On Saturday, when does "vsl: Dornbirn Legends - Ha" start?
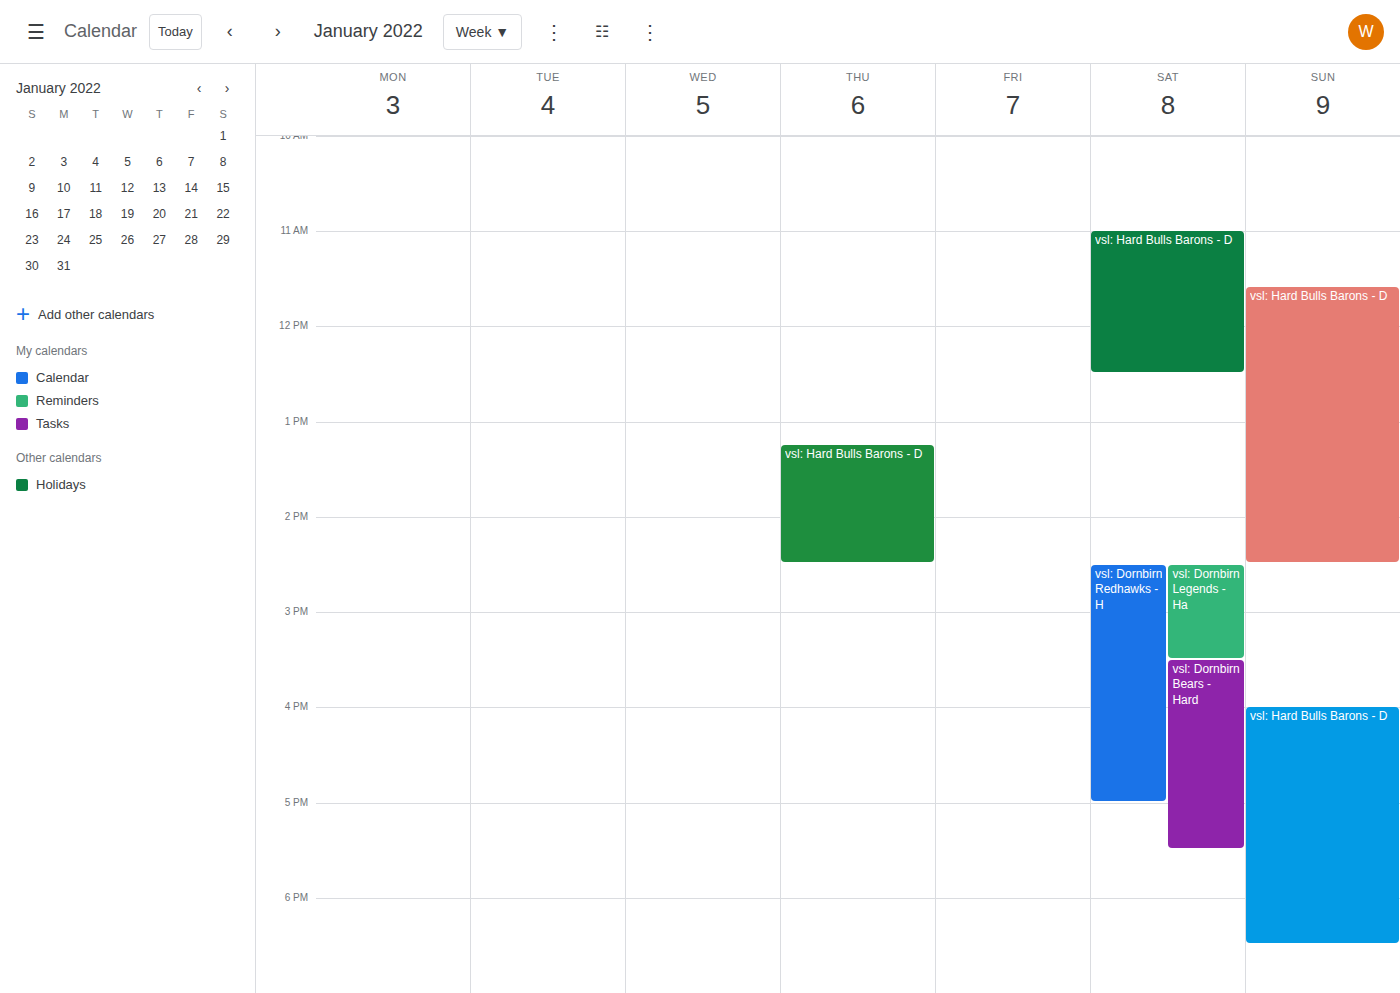
2:30 PM